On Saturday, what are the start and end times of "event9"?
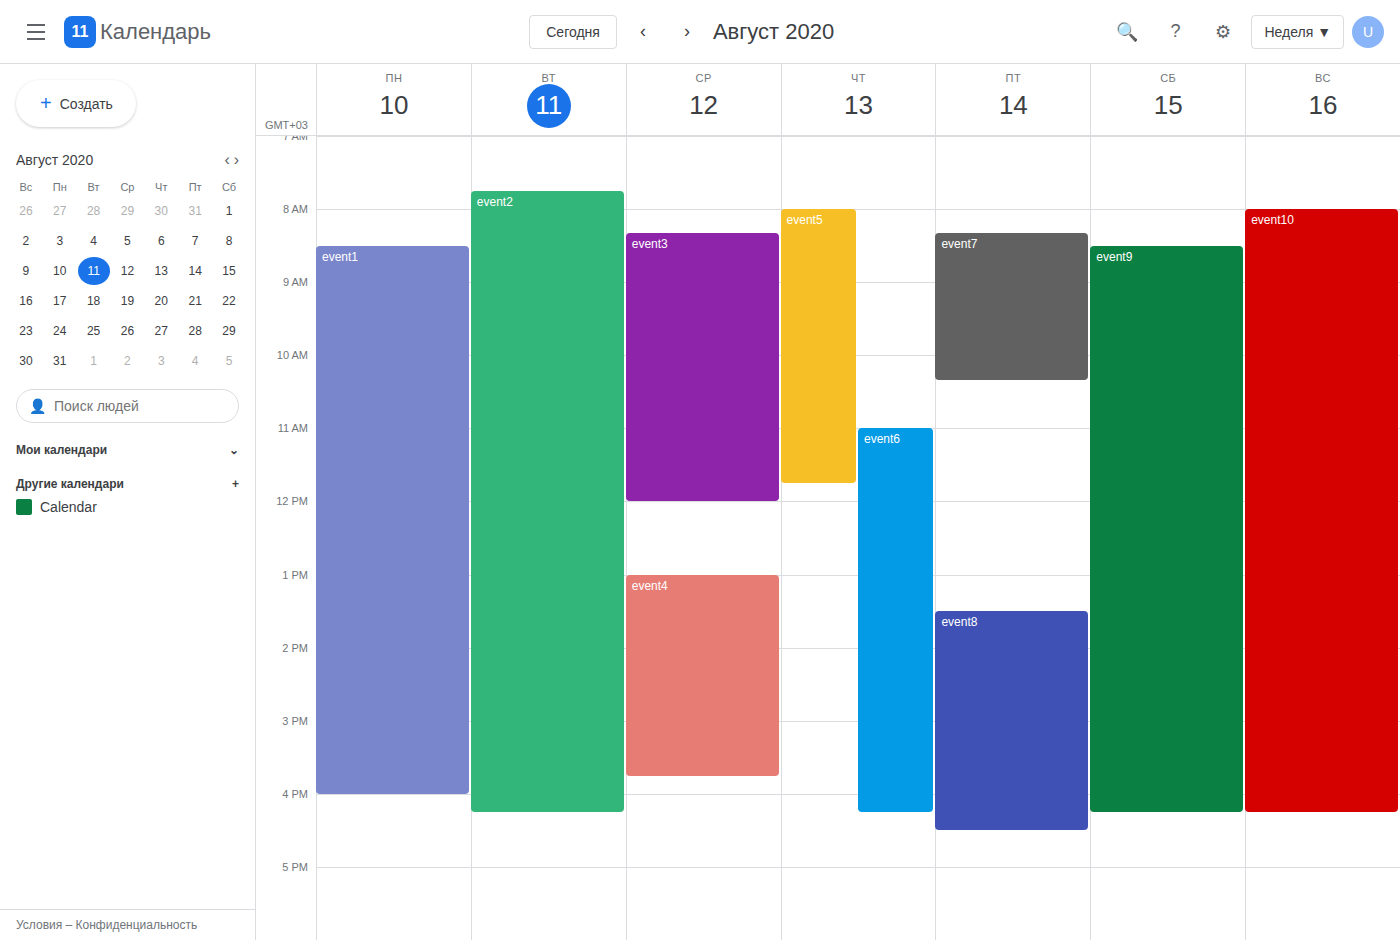
8:30 AM to 4:15 PM